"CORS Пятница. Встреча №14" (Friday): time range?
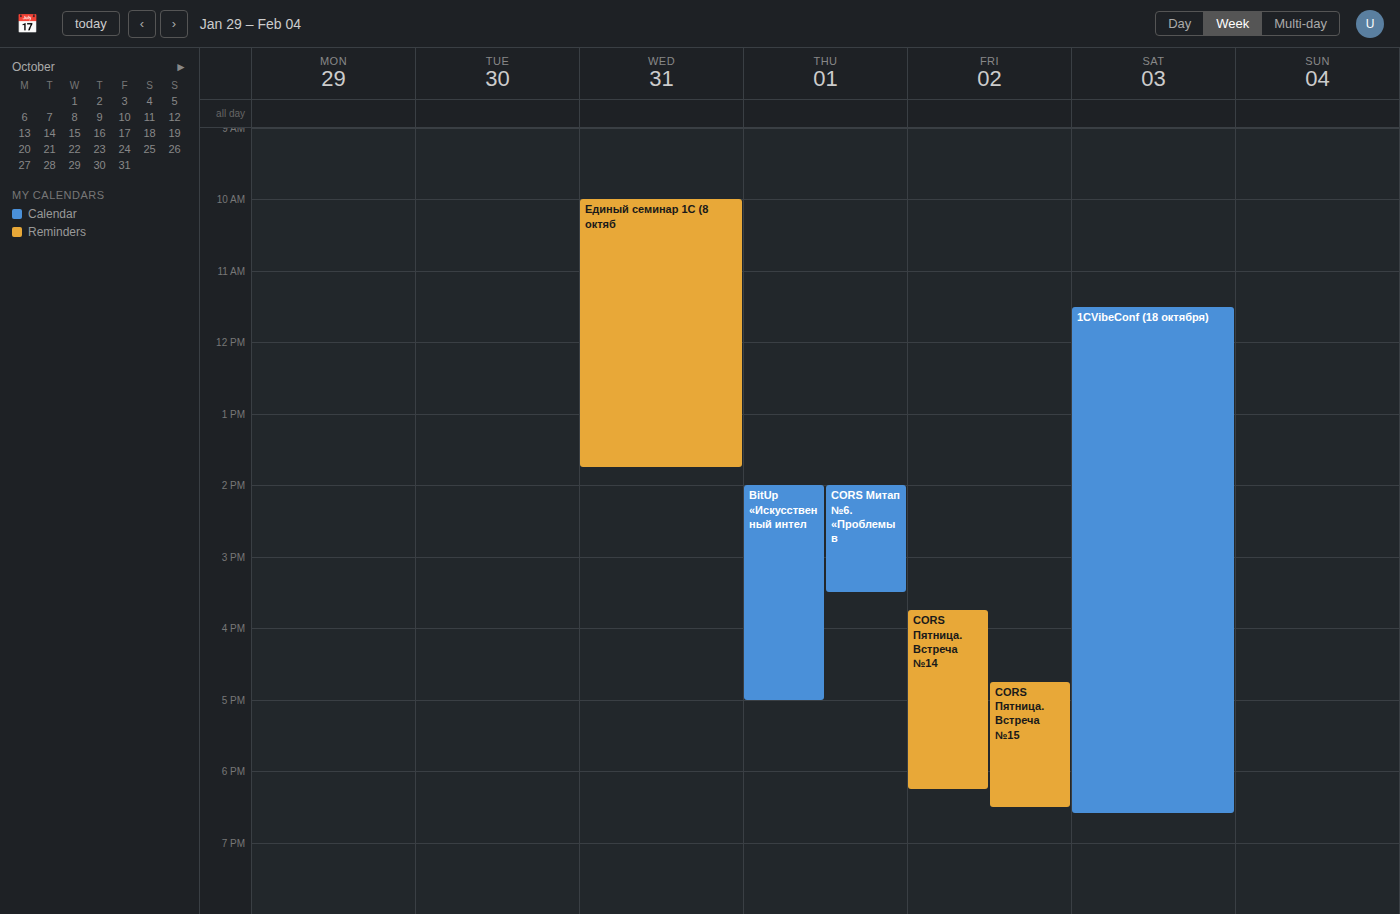
3:45 PM to 6:15 PM